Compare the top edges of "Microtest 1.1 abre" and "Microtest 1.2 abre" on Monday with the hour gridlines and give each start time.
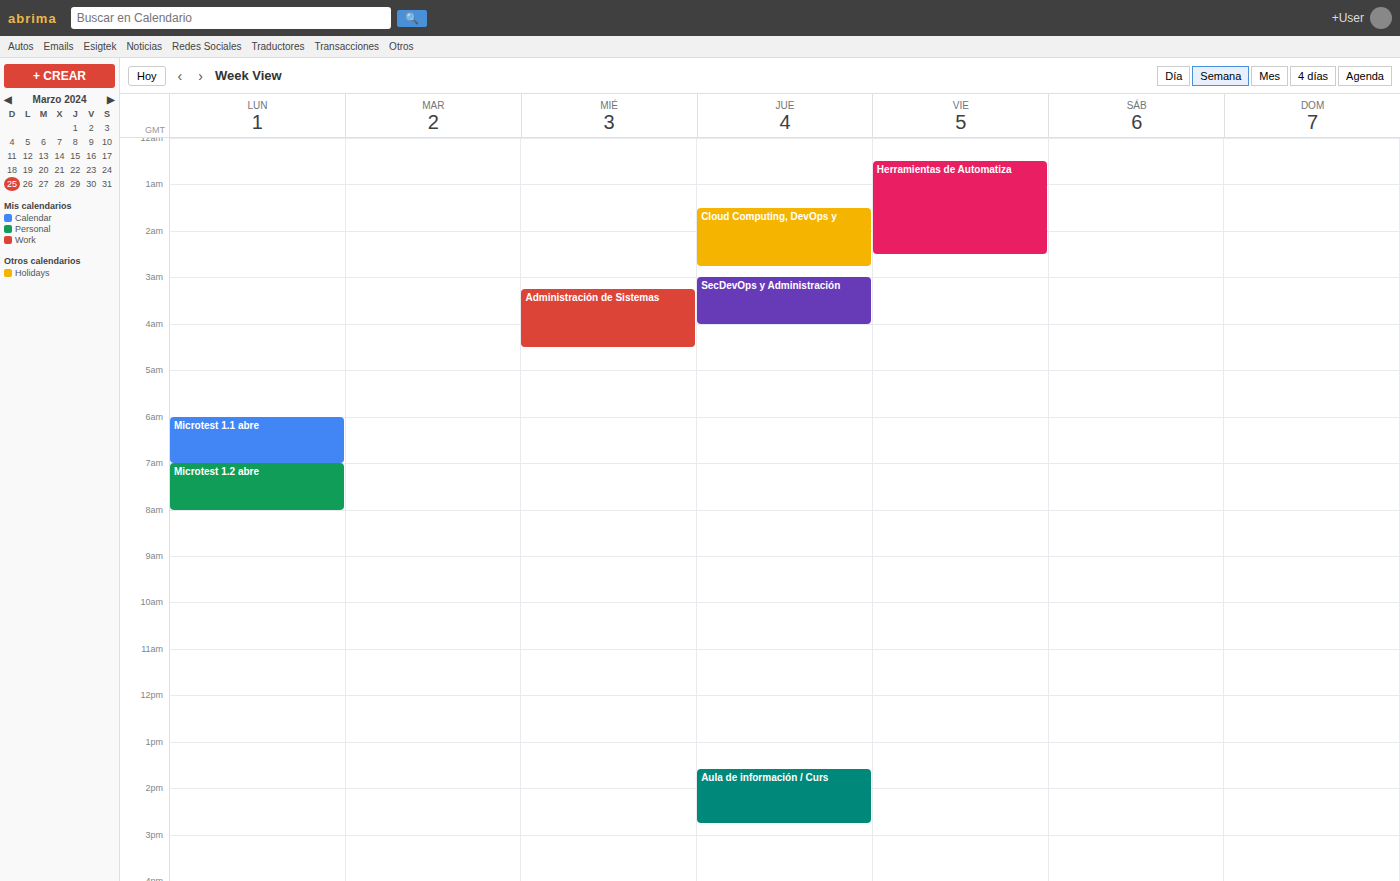
"Microtest 1.1 abre": 6:00 AM, exactly on the 6 AM line. "Microtest 1.2 abre": 7:00 AM, exactly on the 7 AM line.